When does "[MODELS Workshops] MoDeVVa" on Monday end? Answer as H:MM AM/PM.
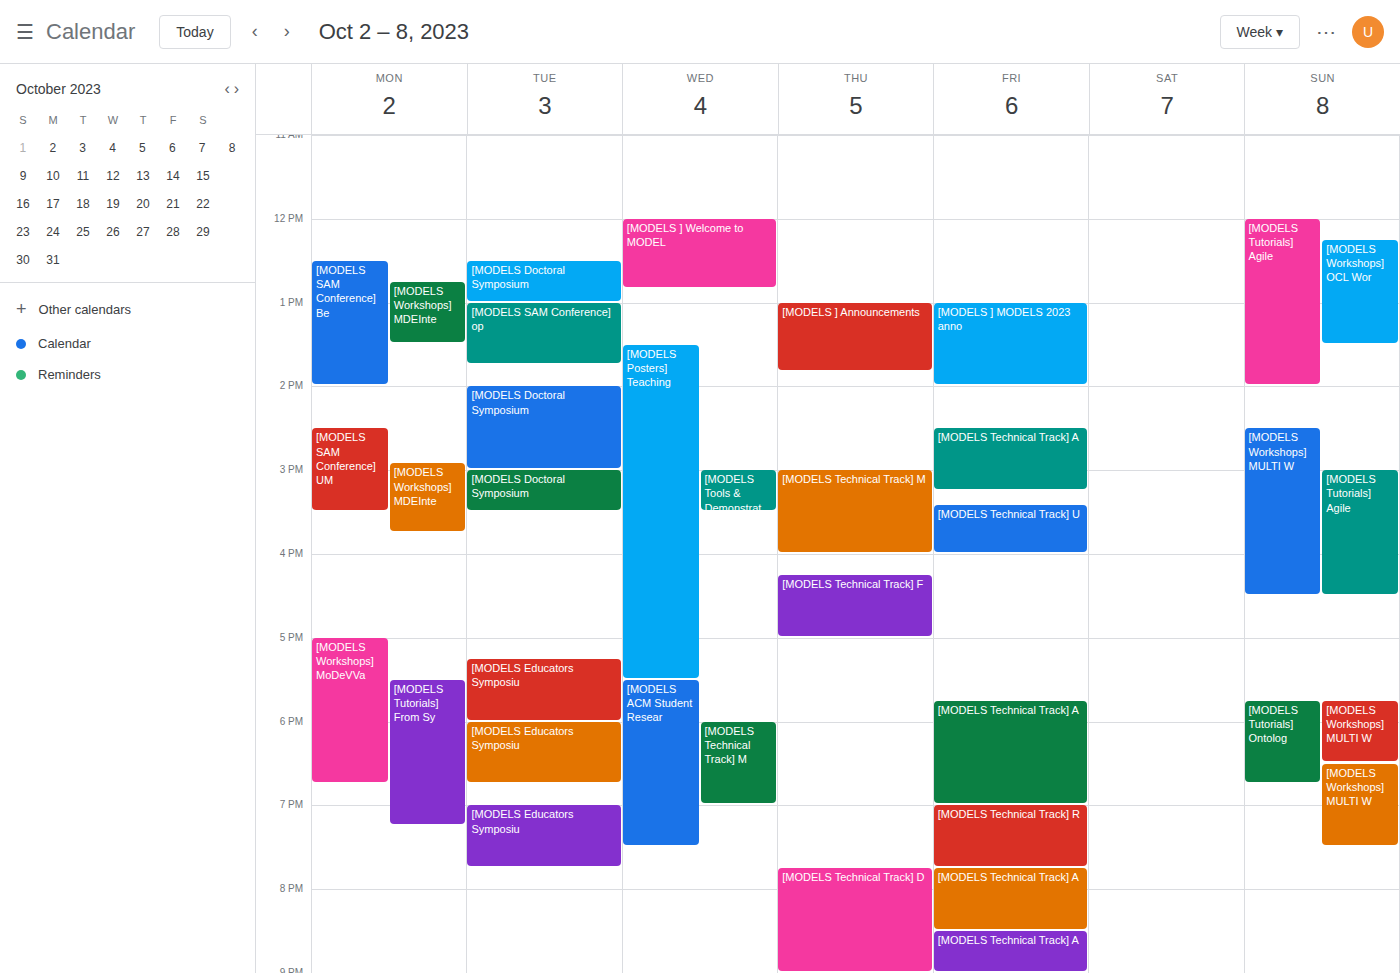
6:45 PM